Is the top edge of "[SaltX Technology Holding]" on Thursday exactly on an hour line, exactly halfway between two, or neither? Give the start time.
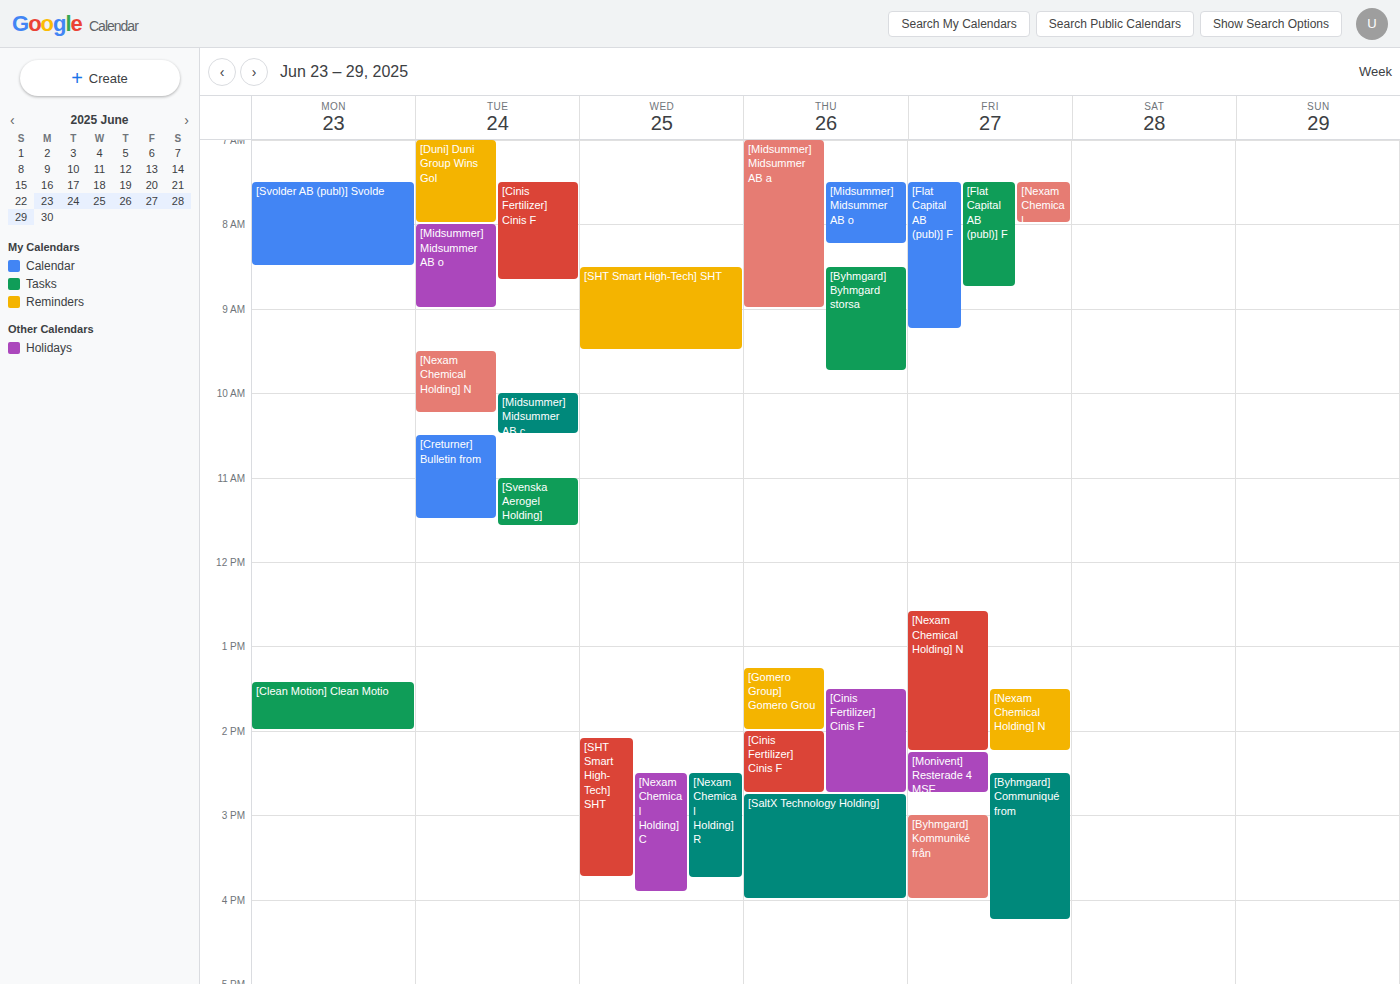
2:45 PM -- neither: three quarters of the way from the 2 PM line to the 3 PM line.